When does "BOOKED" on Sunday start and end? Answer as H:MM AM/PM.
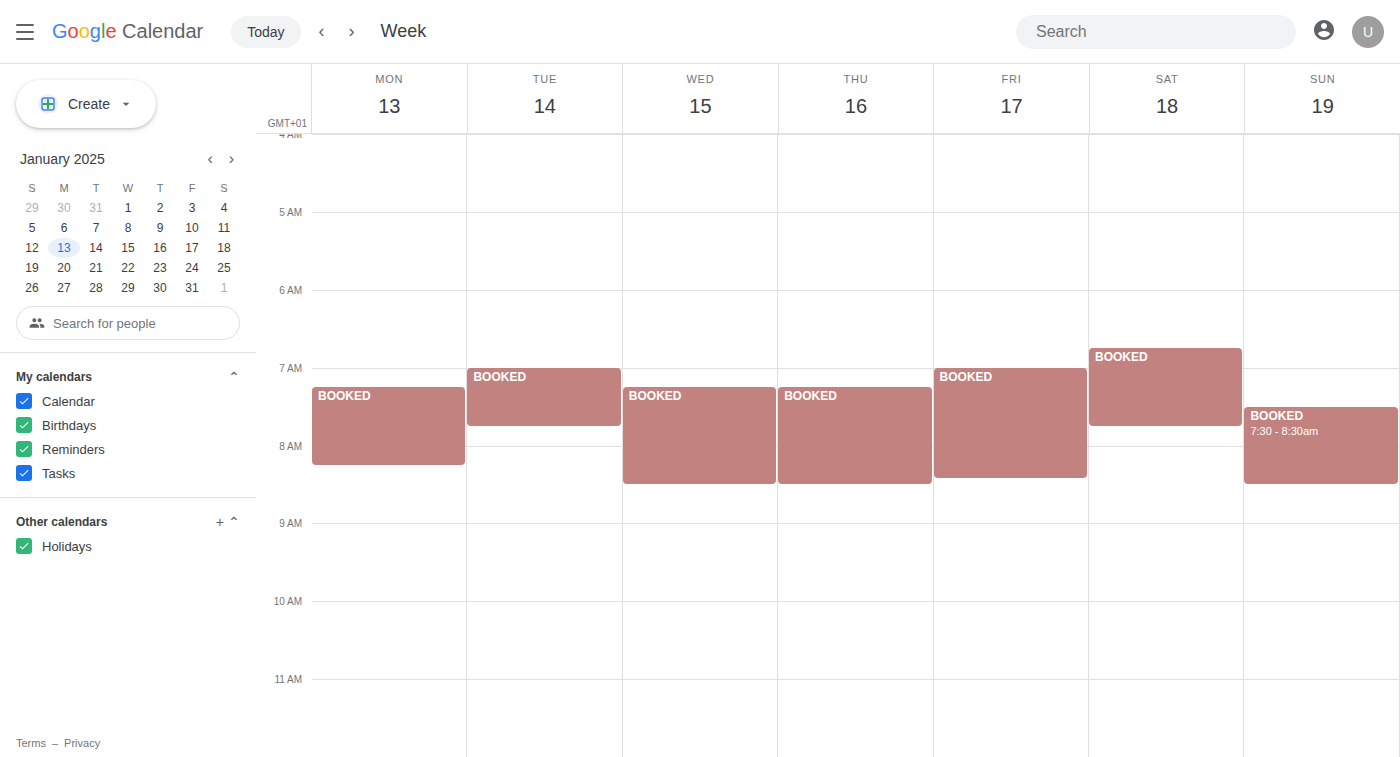
7:30 AM to 8:30 AM